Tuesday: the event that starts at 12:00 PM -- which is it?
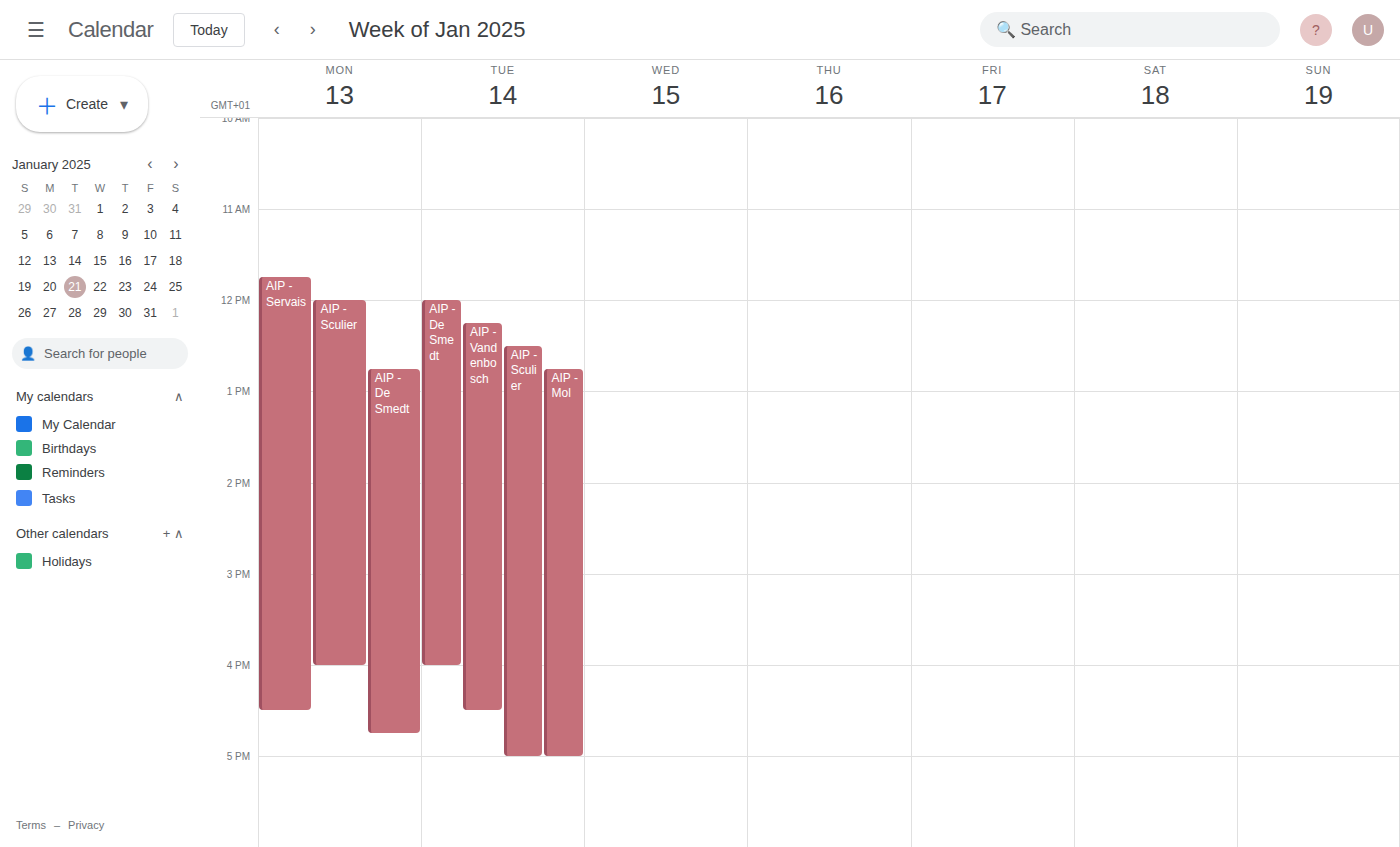
"AIP - De Smedt"